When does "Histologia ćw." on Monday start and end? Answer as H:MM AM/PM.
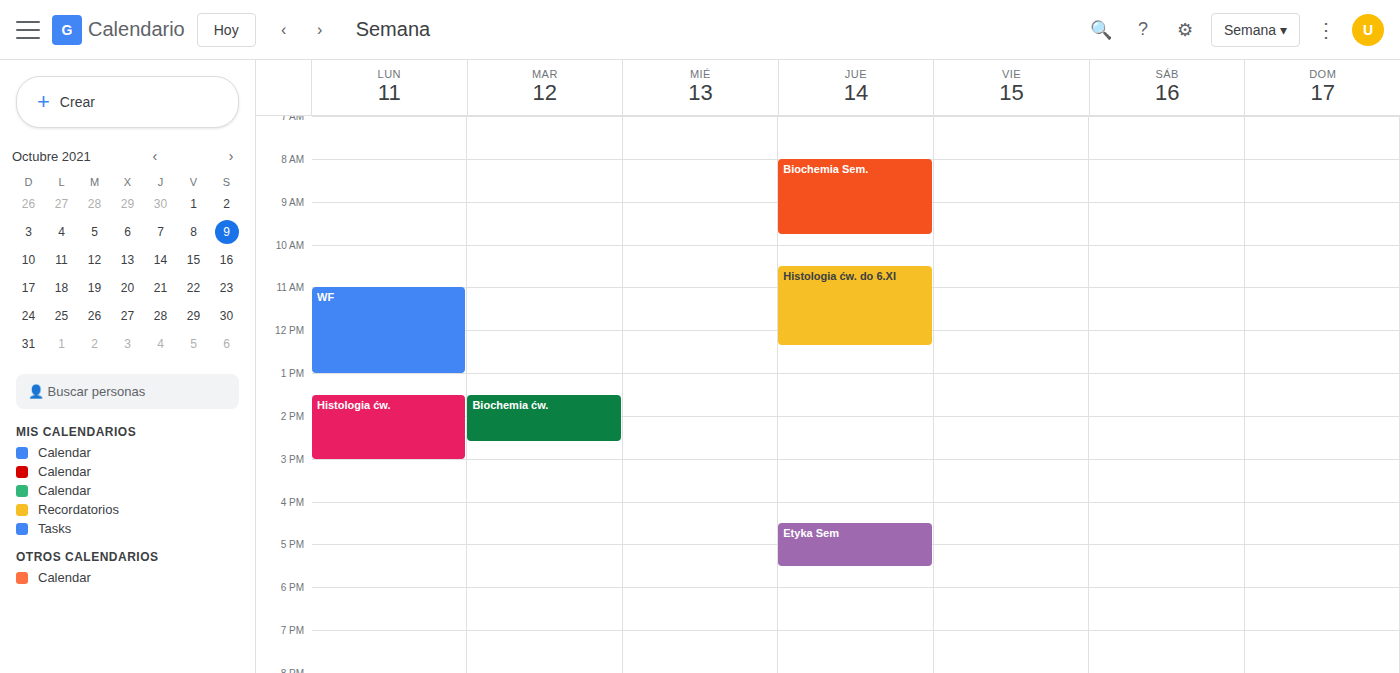
1:30 PM to 3:00 PM